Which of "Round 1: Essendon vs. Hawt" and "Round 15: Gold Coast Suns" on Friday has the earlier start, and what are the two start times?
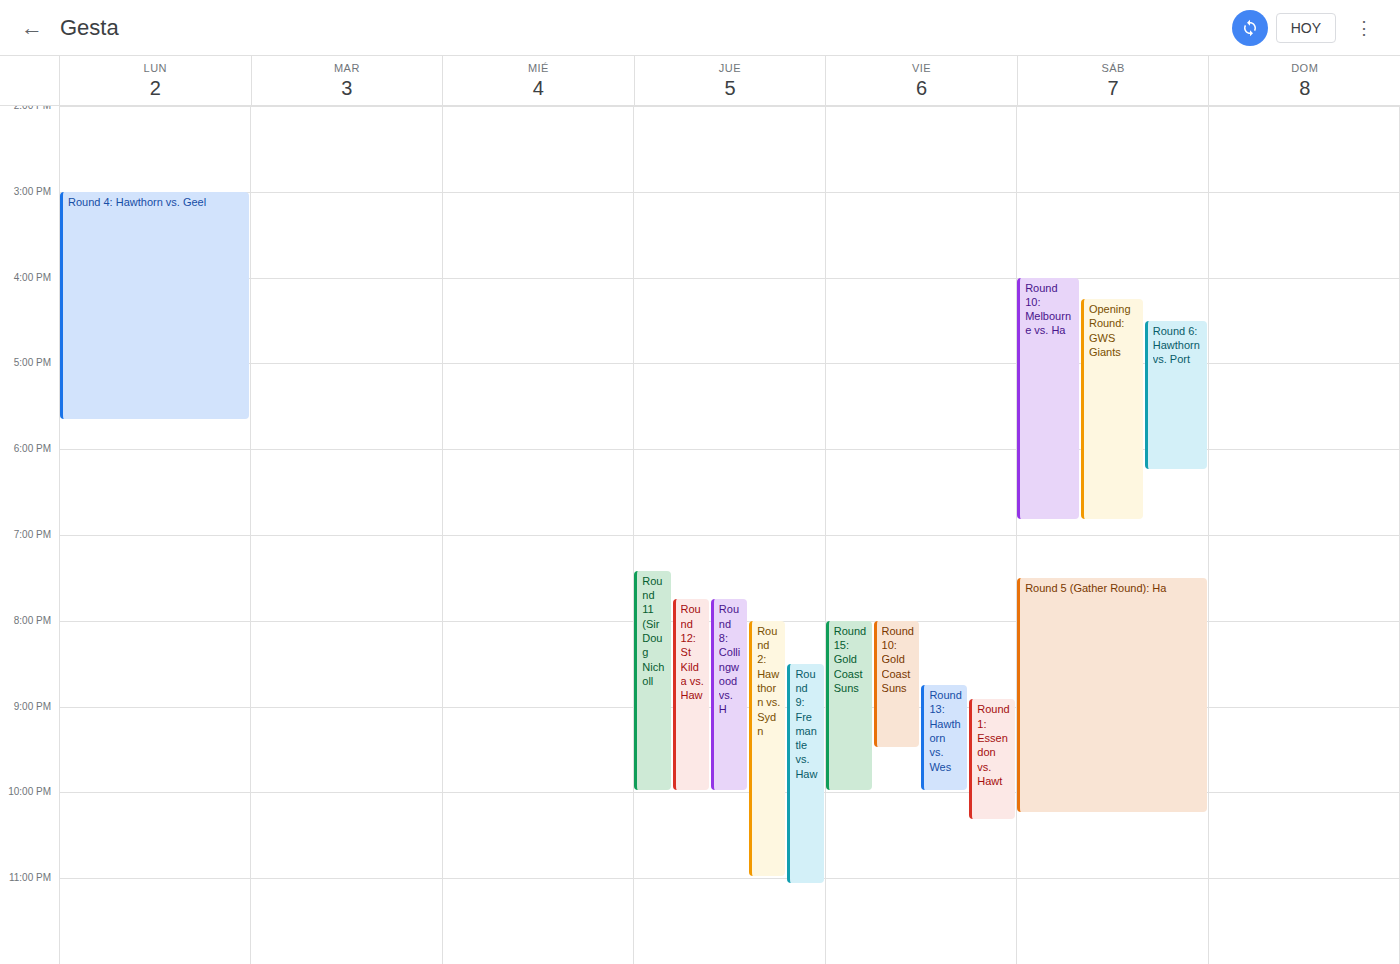
"Round 15: Gold Coast Suns" 8:00 PM; "Round 1: Essendon vs. Hawt" 8:55 PM.